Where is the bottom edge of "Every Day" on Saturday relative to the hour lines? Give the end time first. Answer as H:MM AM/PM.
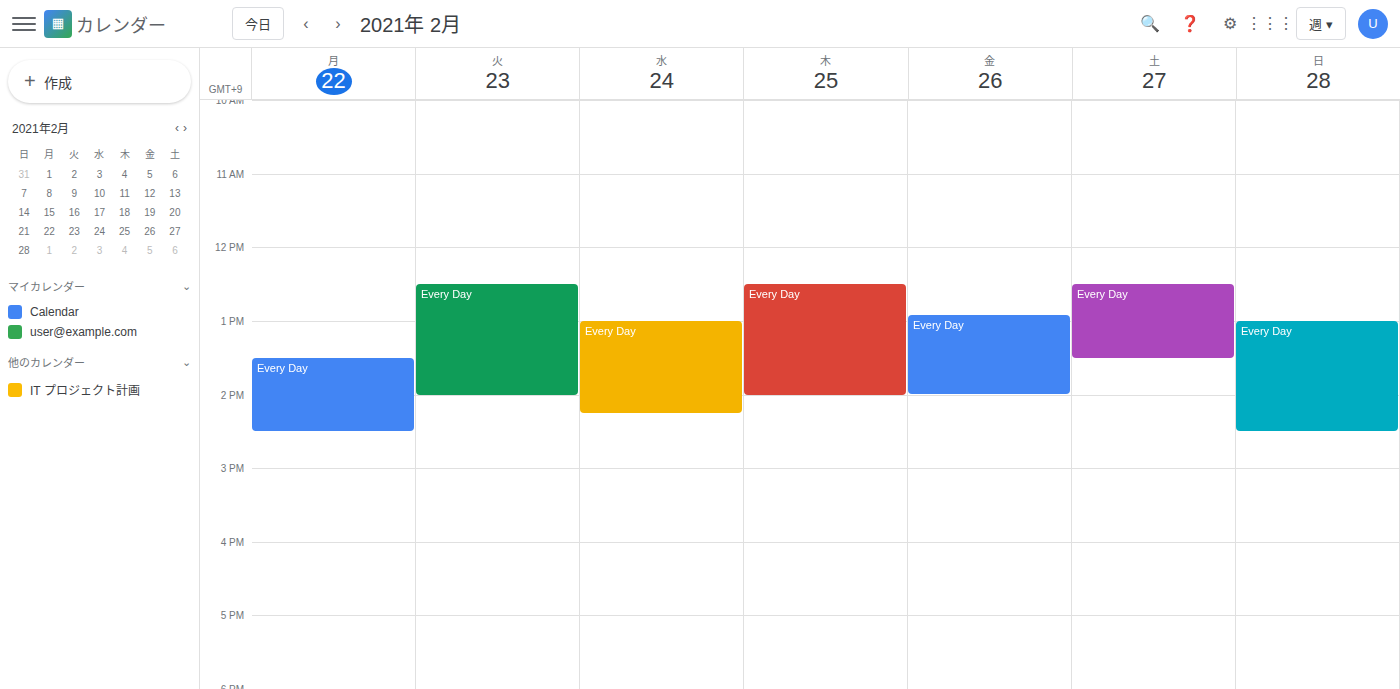
1:30 PM -- halfway between the 1 PM and 2 PM lines.